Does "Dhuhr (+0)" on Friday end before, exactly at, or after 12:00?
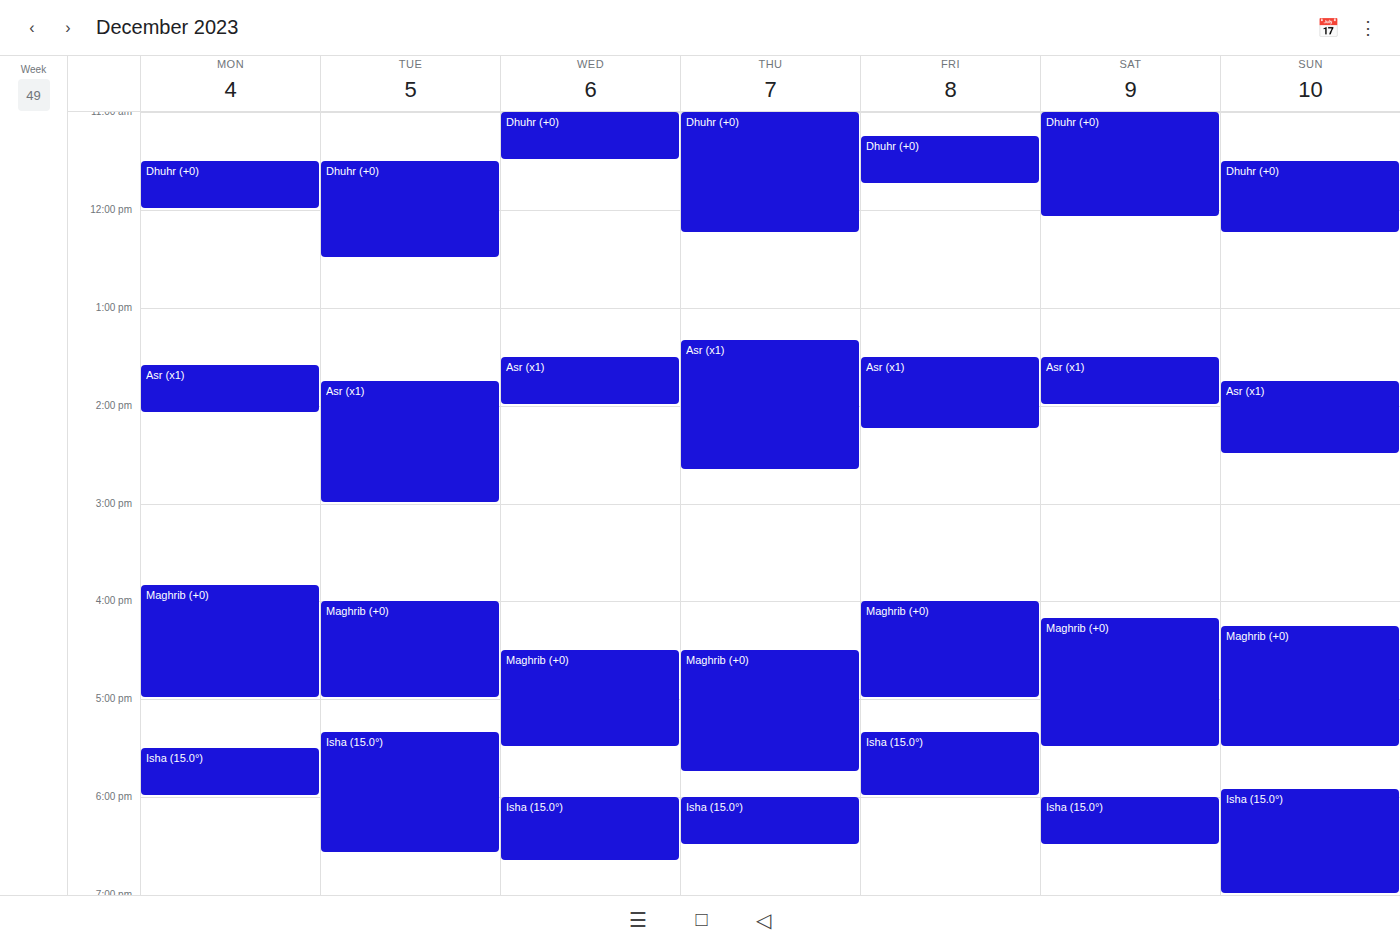
11:45 -- before 12:00, 15 minutes above the 12:00 line.